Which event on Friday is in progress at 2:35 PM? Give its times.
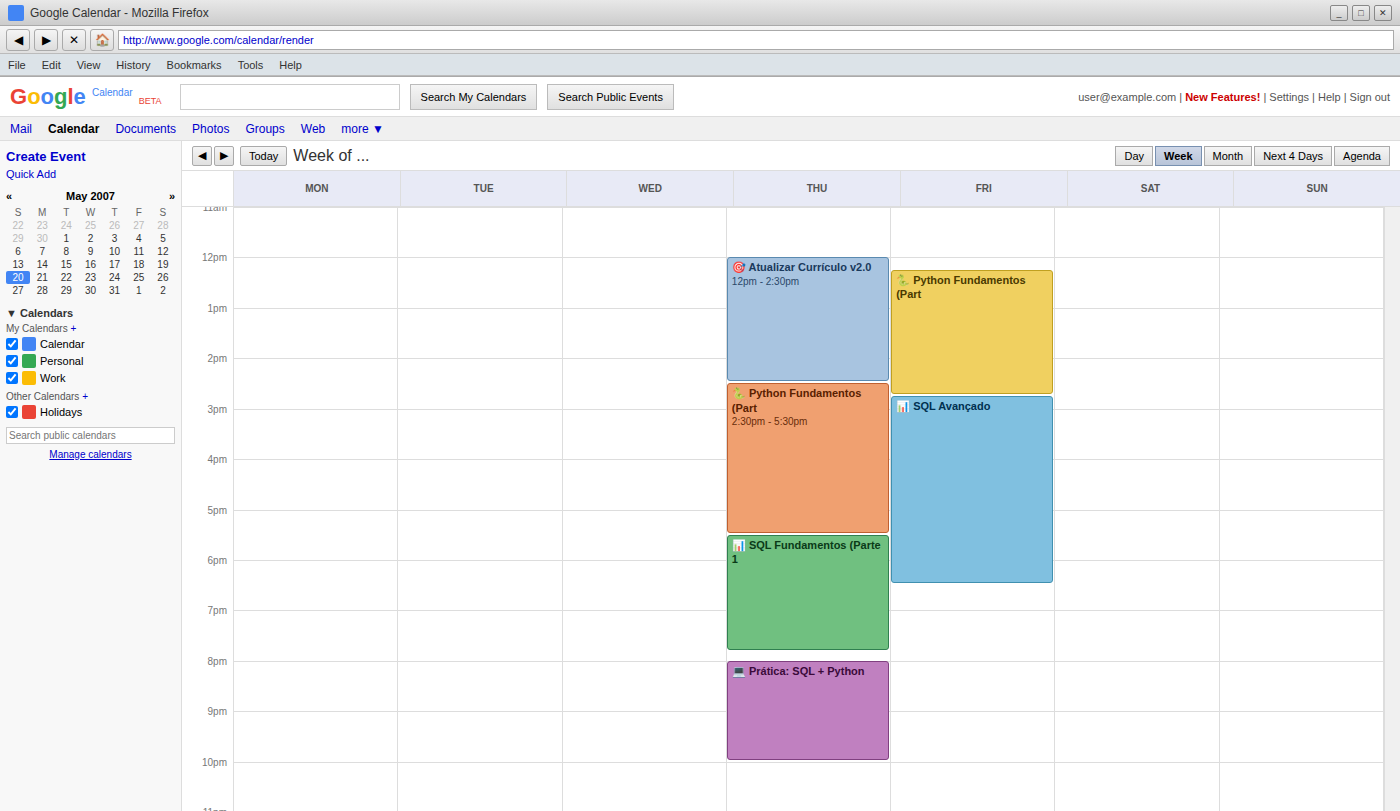
"🐍 Python Fundamentos (Part", 12:15 PM to 2:45 PM